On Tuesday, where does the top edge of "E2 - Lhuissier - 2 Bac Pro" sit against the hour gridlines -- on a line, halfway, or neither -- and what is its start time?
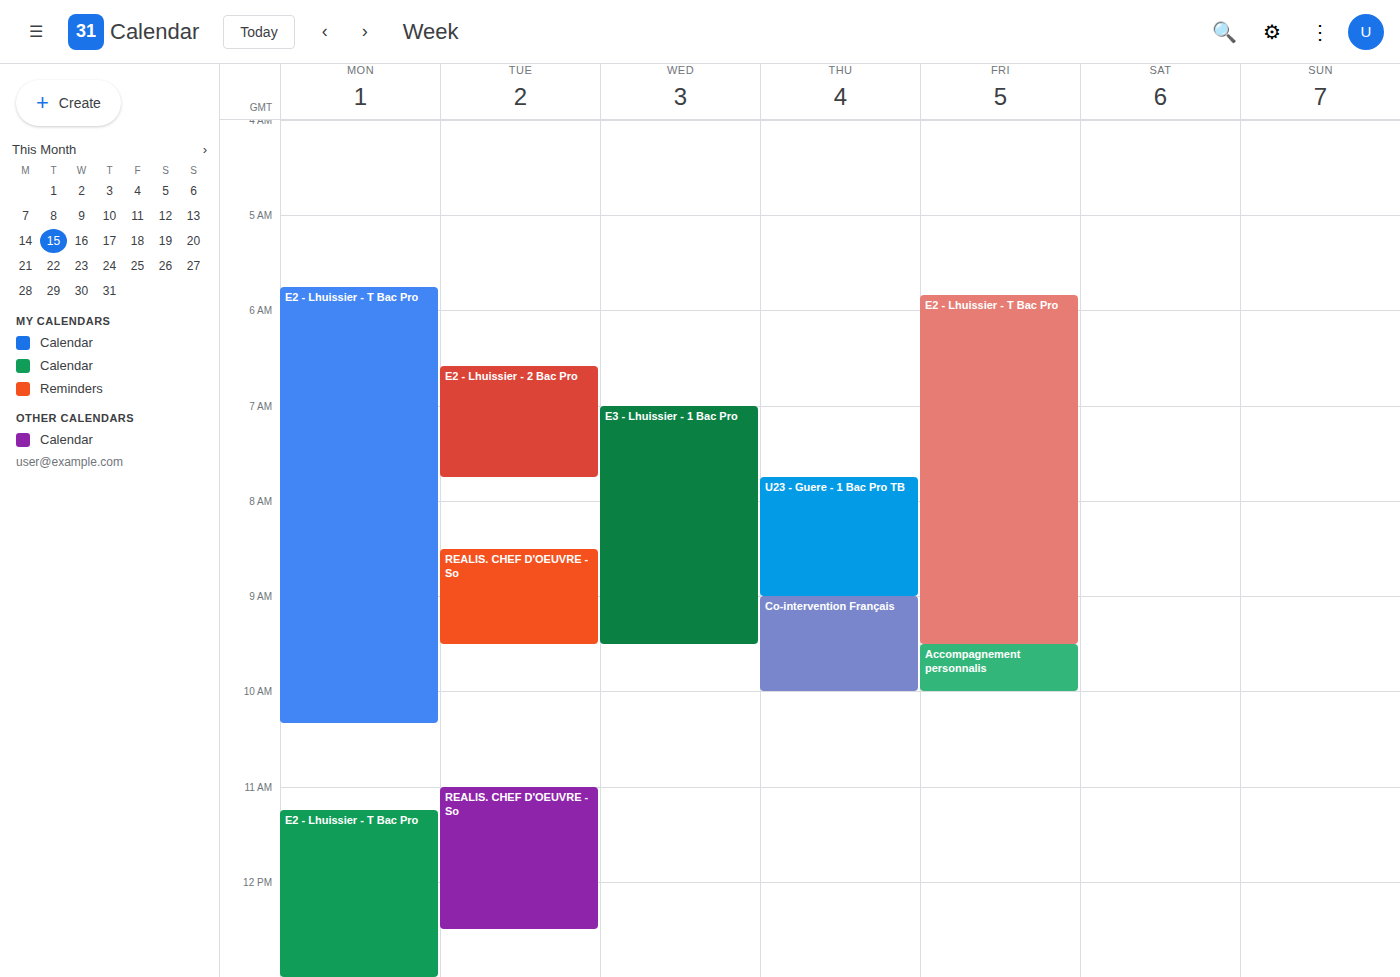
6:35 AM -- neither: 35 minutes below the 6 AM line and 25 minutes above the 7 AM line.